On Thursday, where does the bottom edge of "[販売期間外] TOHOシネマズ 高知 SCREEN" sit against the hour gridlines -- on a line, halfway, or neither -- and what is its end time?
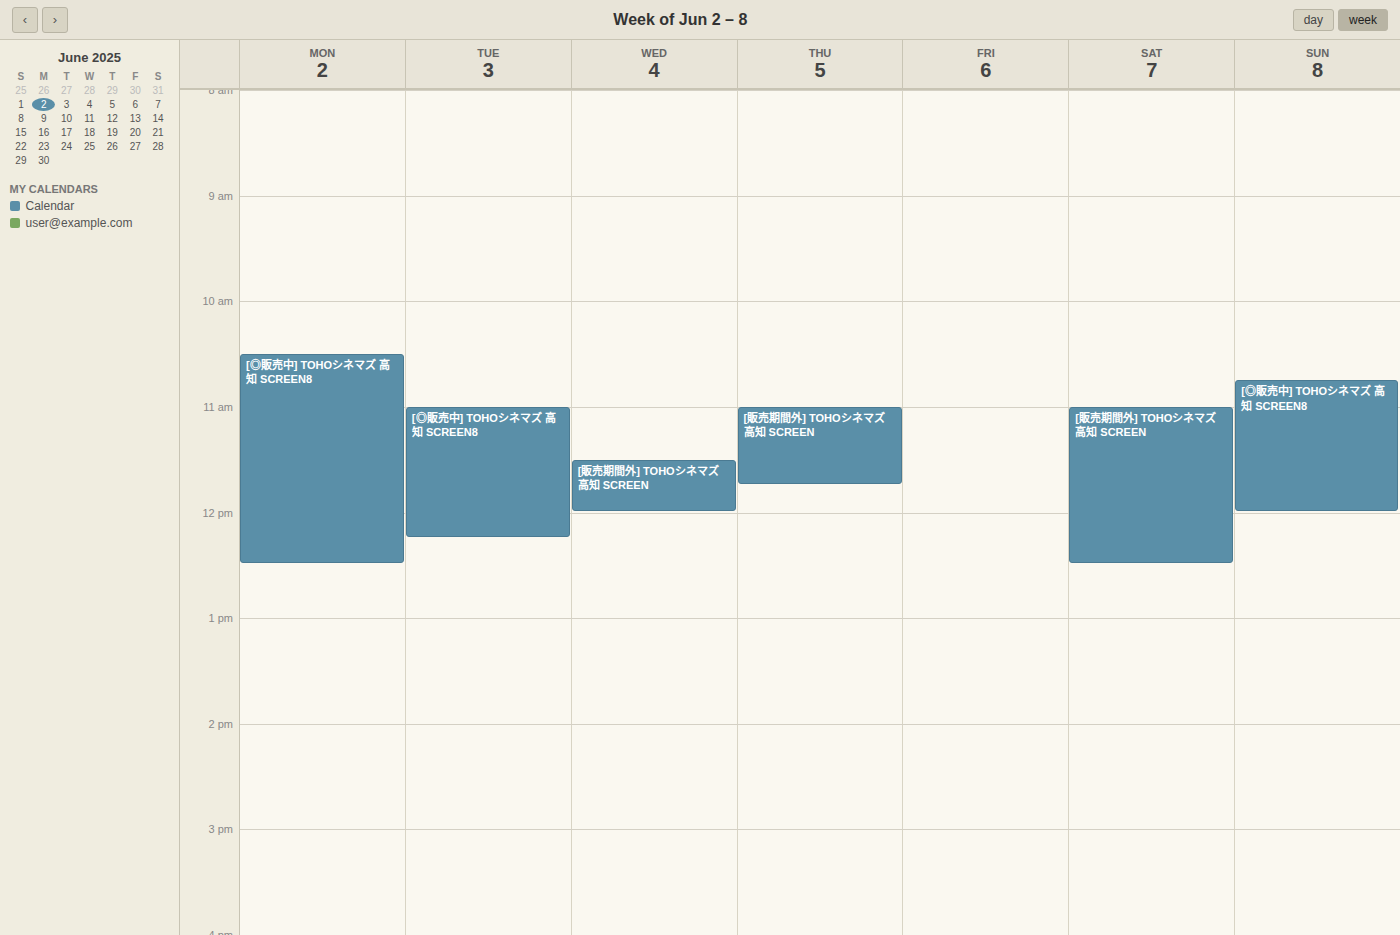
11:45 AM -- neither: three quarters of the way from the 11 AM line to the 12 PM line.